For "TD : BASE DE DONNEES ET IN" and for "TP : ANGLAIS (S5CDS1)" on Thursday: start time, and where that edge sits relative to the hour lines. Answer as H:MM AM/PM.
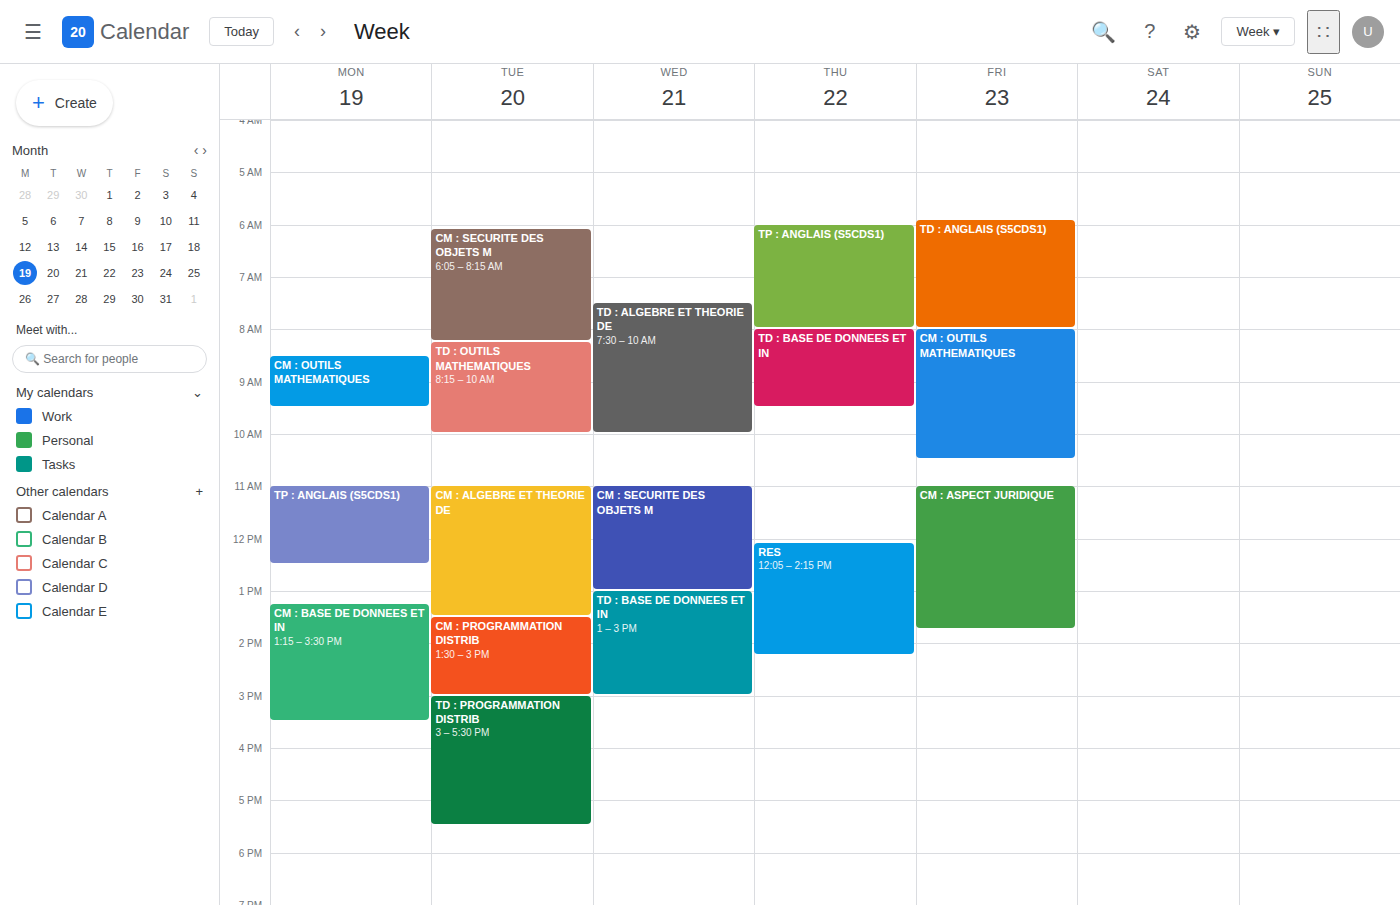
"TD : BASE DE DONNEES ET IN": 8:00 AM, exactly on the 8 AM line. "TP : ANGLAIS (S5CDS1)": 6:00 AM, exactly on the 6 AM line.